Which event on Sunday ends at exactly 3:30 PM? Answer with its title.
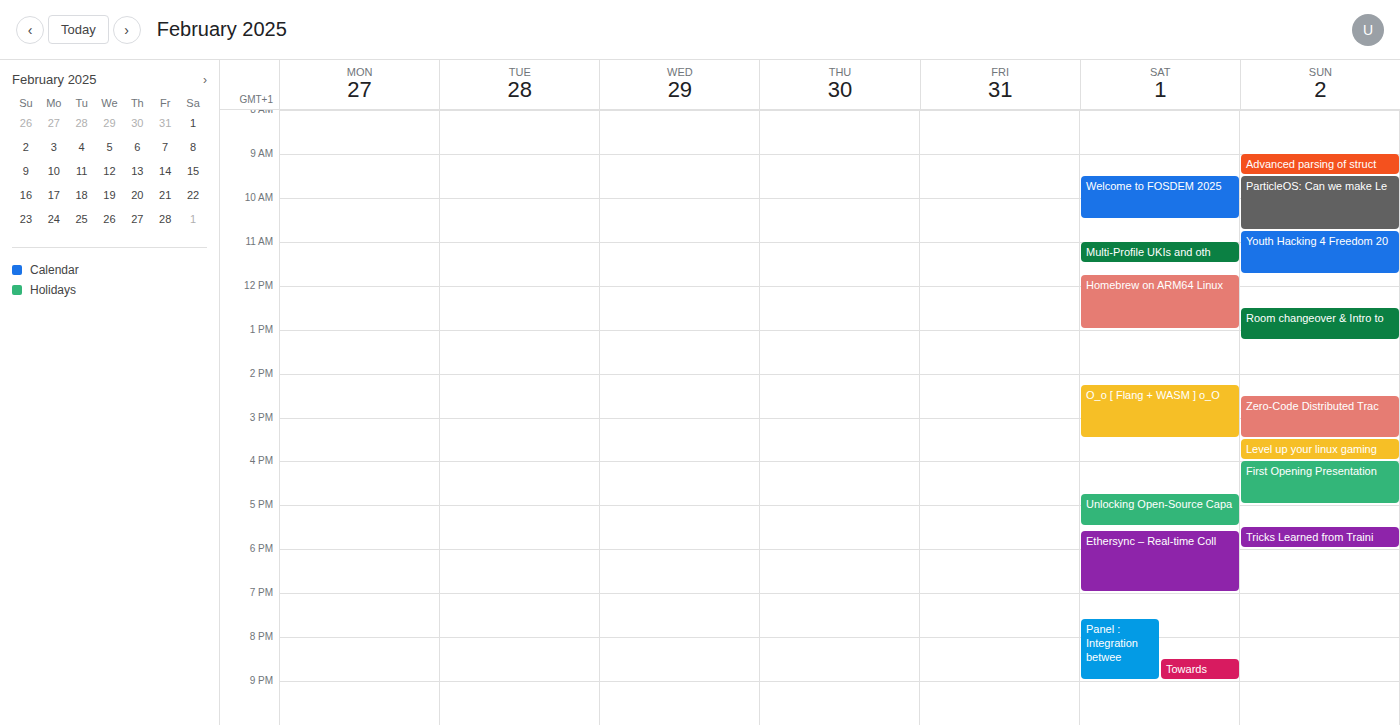
"Zero-Code Distributed Trac"